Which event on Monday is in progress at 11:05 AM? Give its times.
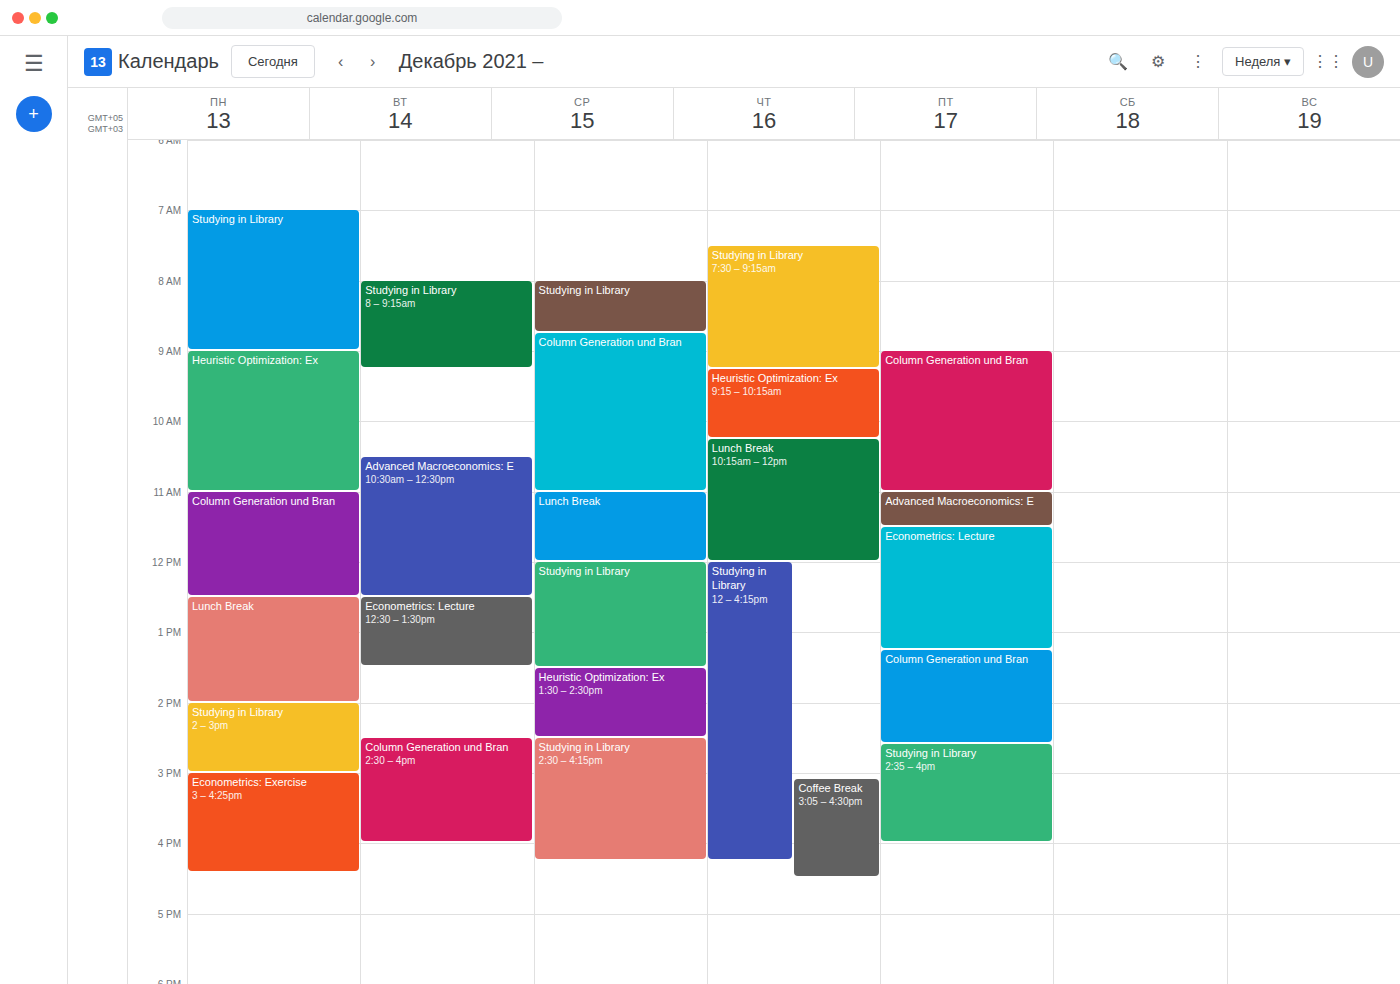
"Column Generation und Bran", 11:00 AM to 12:30 PM